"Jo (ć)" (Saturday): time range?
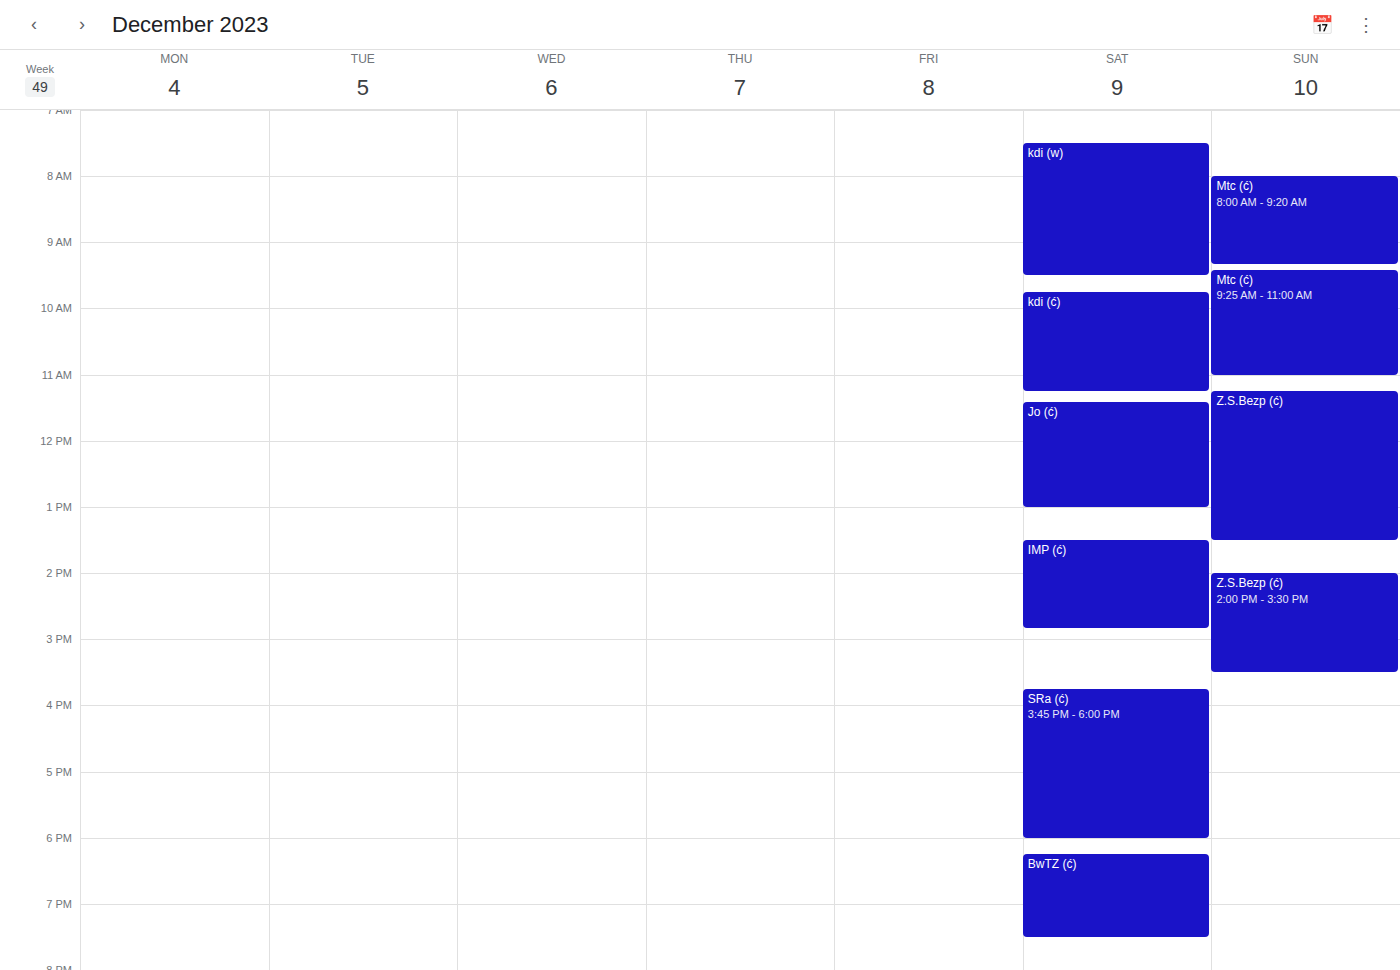
11:25 AM to 1:00 PM